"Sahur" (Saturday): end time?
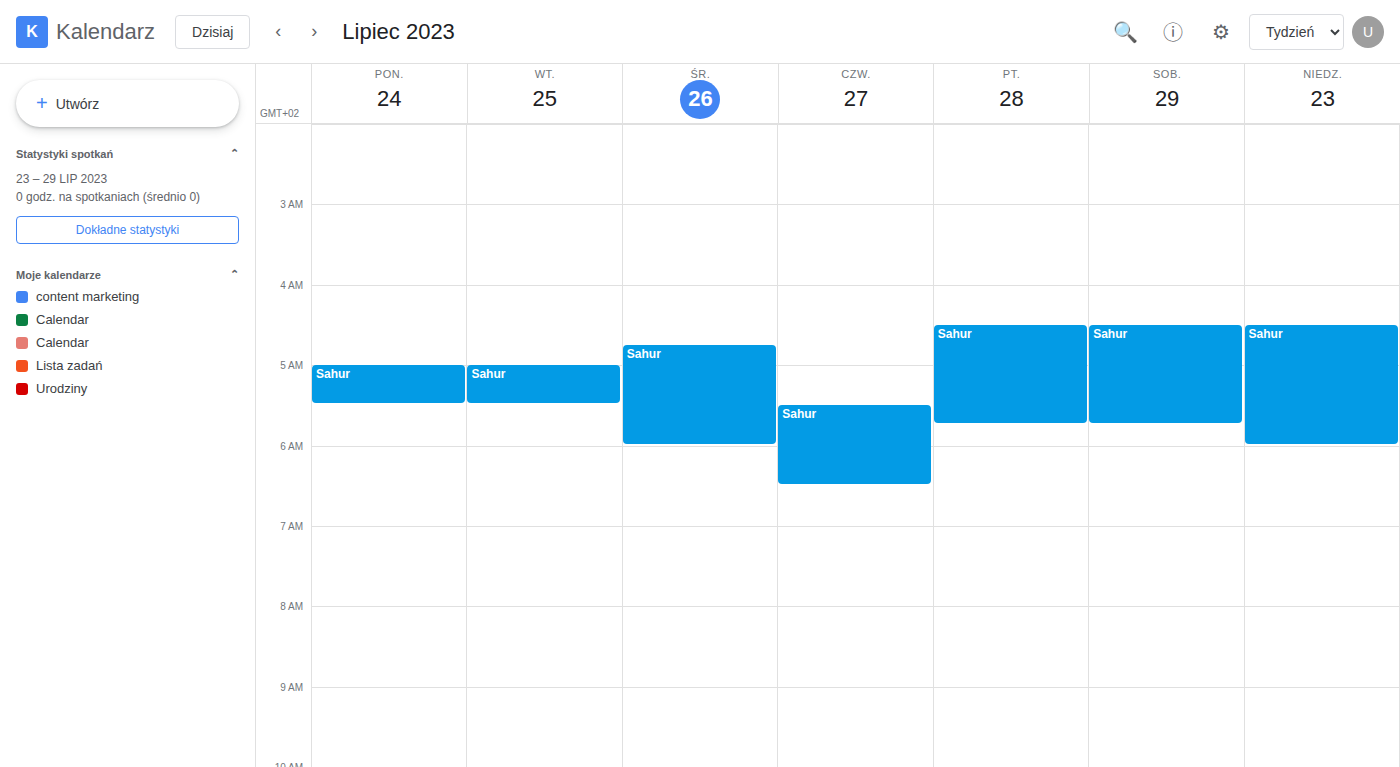
5:45 AM